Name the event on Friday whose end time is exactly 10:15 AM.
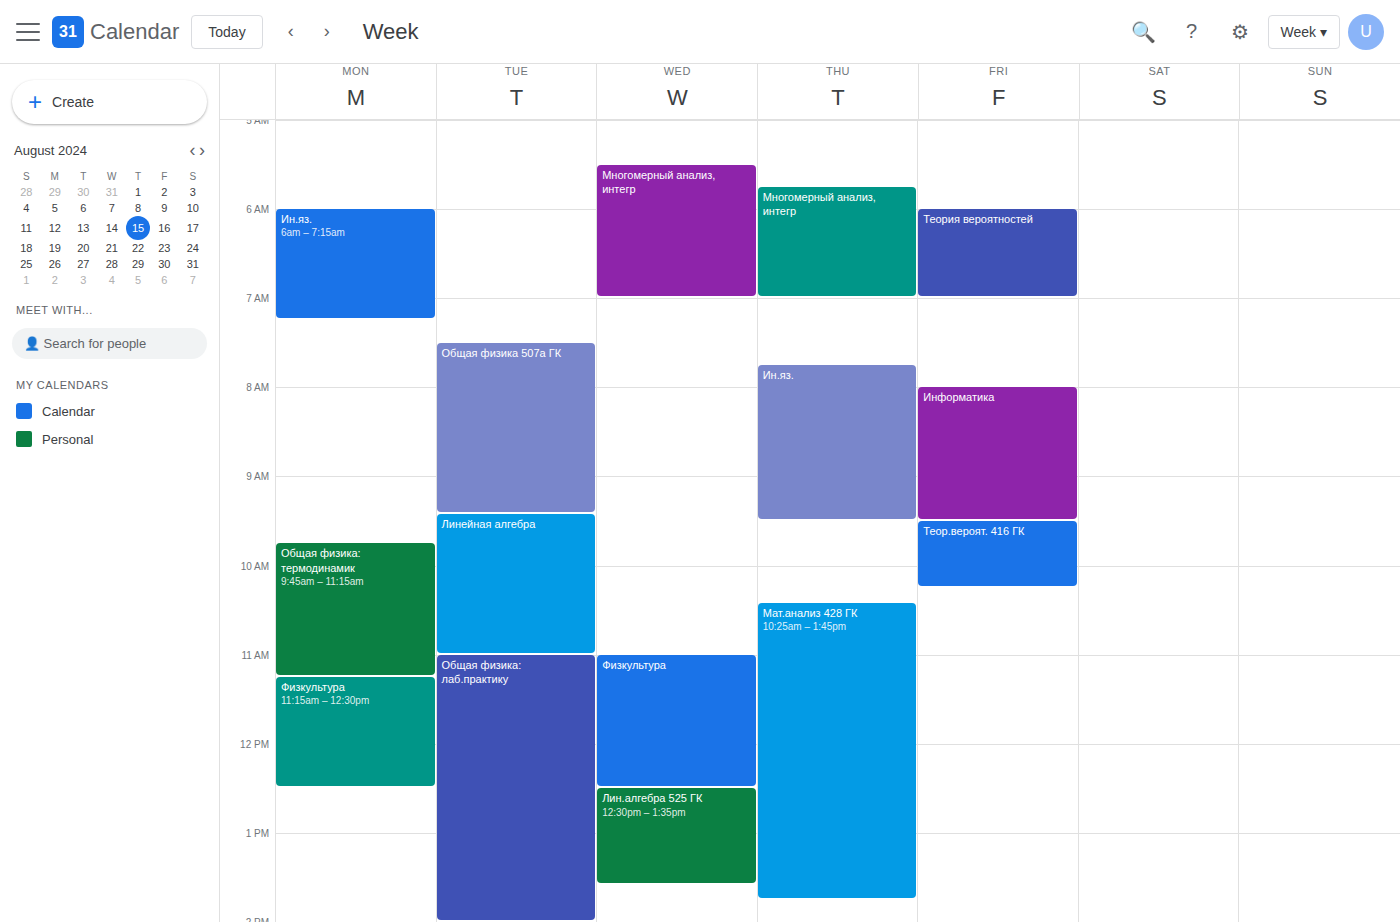
"Теор.вероят. 416 ГК"